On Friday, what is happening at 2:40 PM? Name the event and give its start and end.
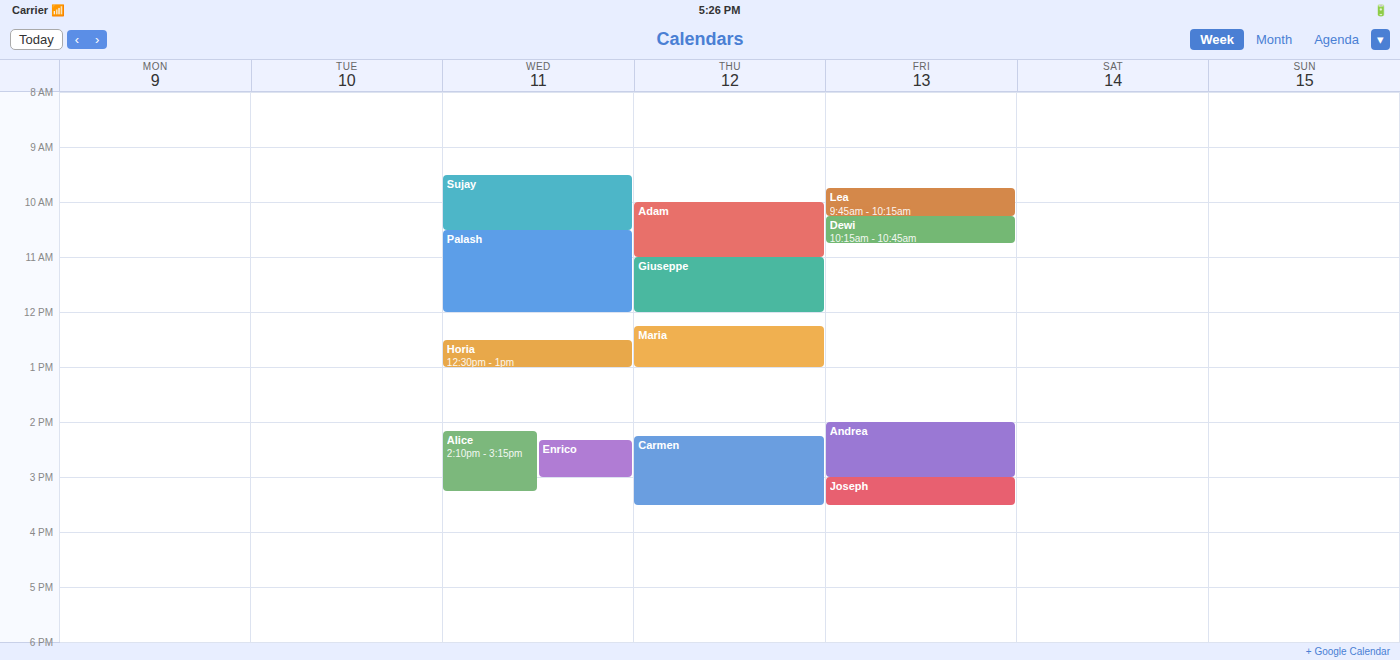
"Andrea", 2:00 PM to 3:00 PM